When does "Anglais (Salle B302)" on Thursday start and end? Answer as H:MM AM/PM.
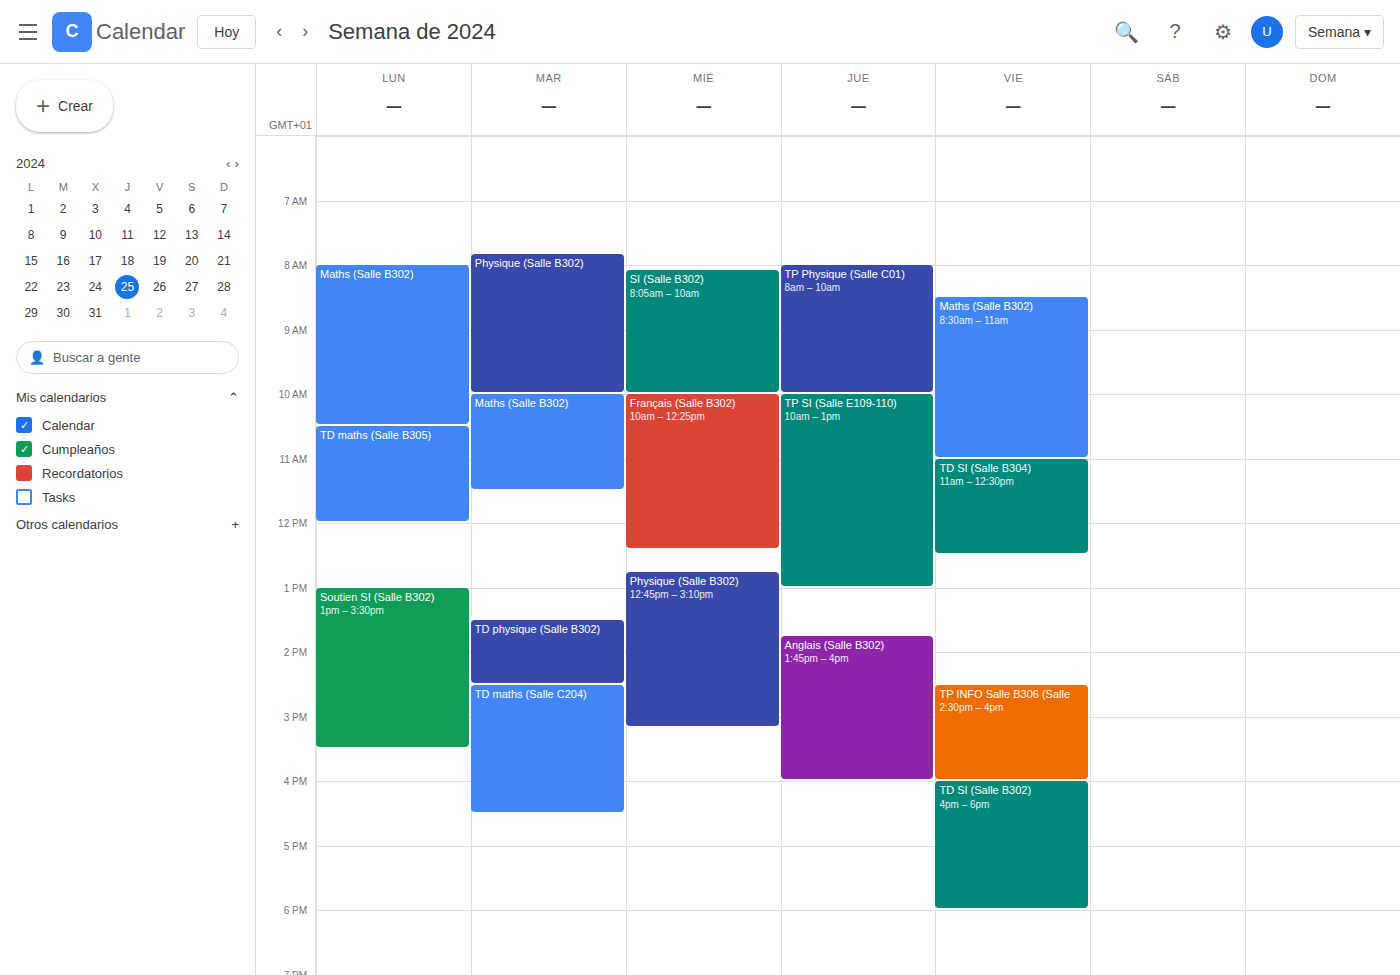
1:45 PM to 4:00 PM